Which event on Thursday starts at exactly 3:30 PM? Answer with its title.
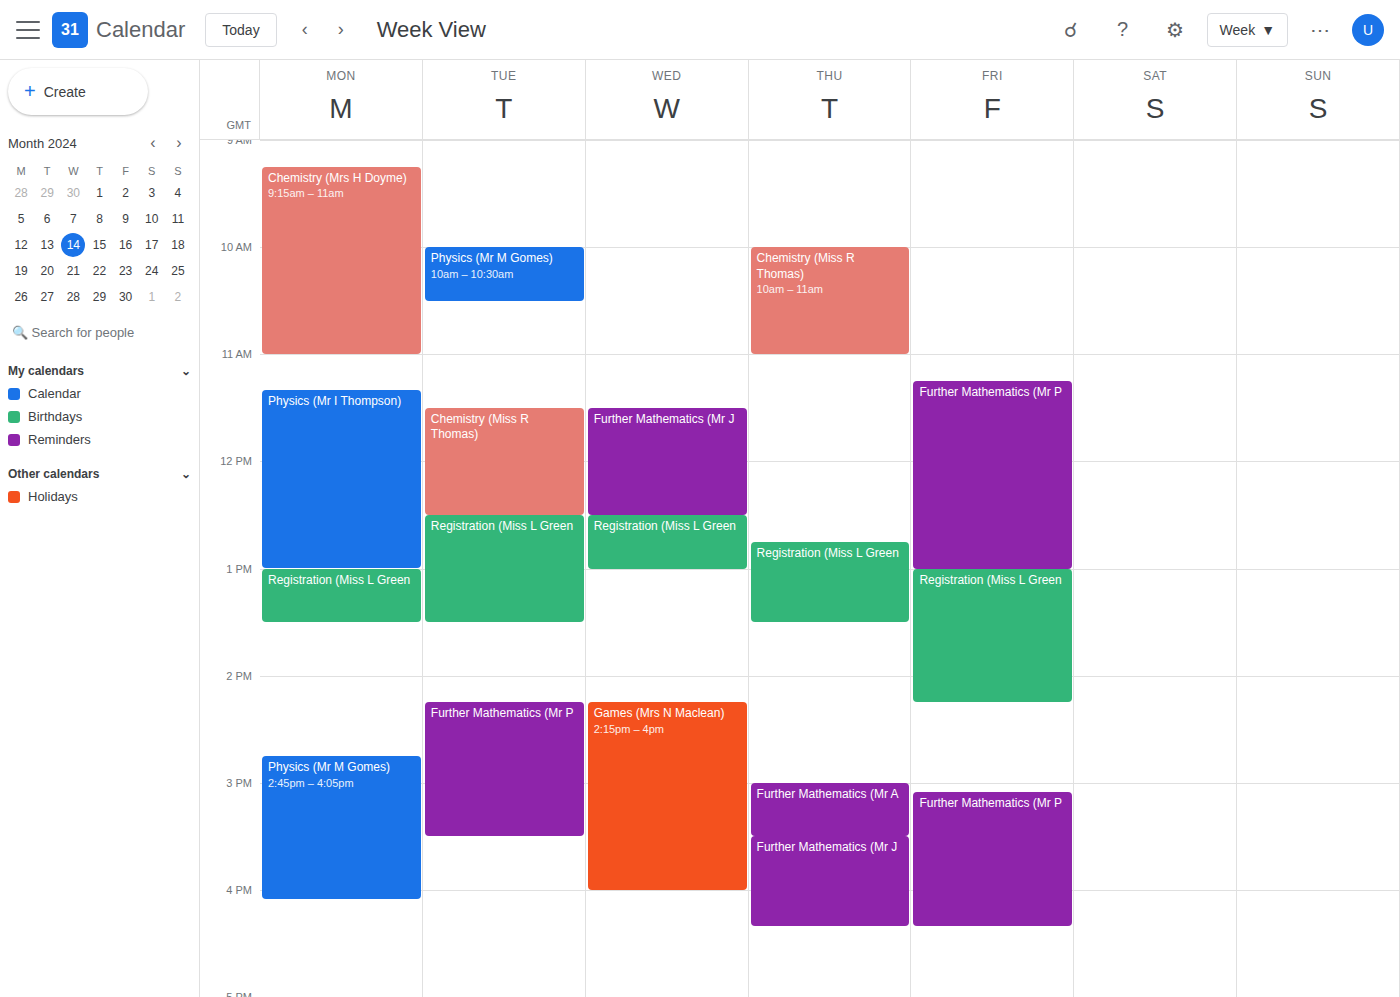
"Further Mathematics (Mr J"